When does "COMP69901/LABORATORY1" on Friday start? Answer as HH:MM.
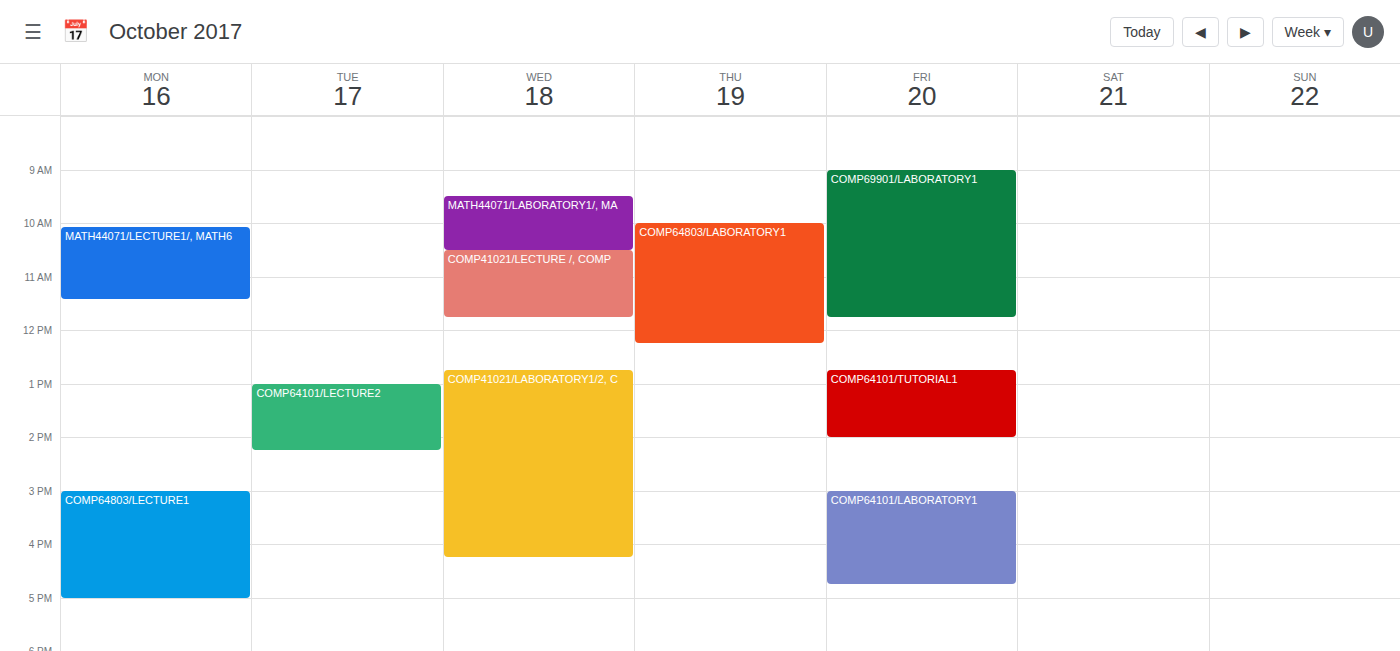
09:00